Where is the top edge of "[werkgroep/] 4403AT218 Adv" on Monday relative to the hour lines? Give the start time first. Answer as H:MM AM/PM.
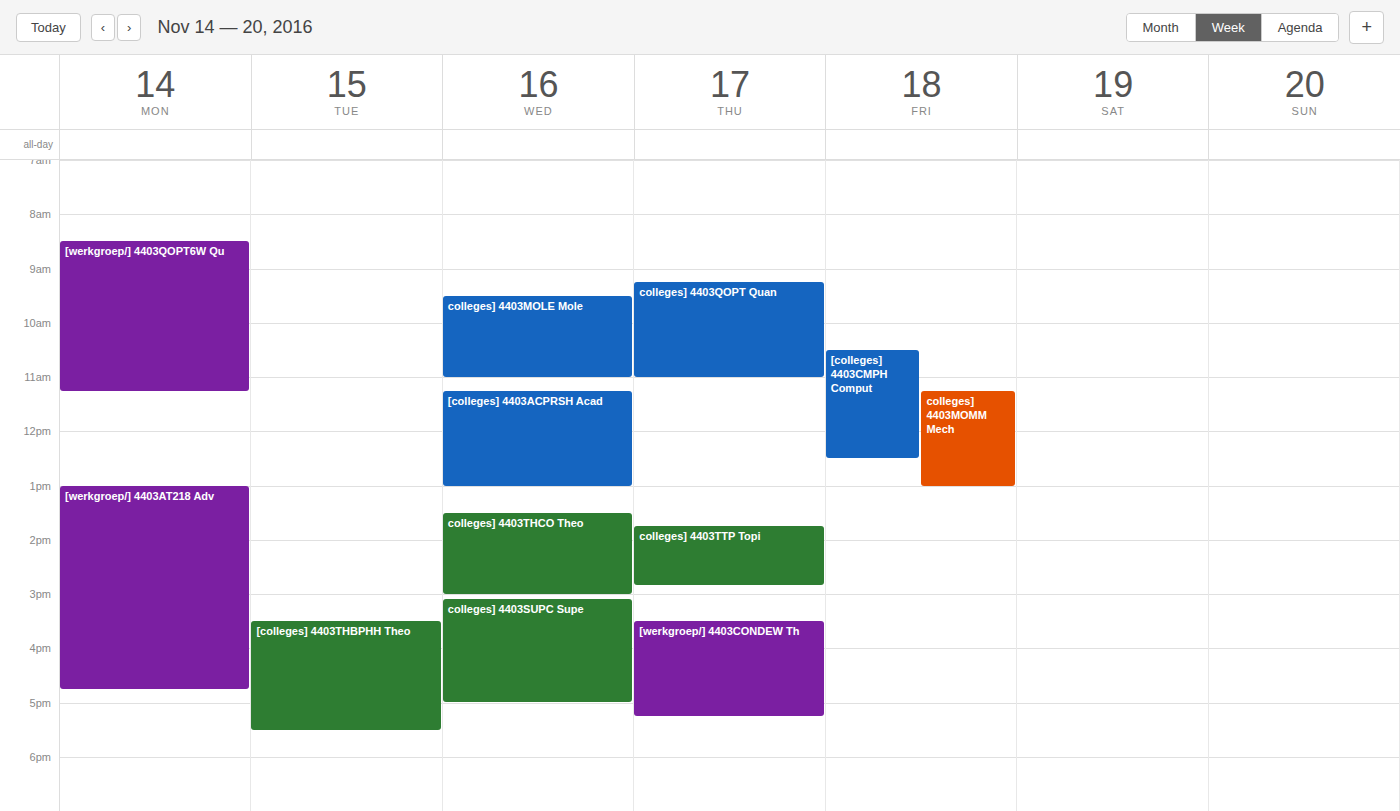
1:00 PM -- exactly on the 1 PM line.